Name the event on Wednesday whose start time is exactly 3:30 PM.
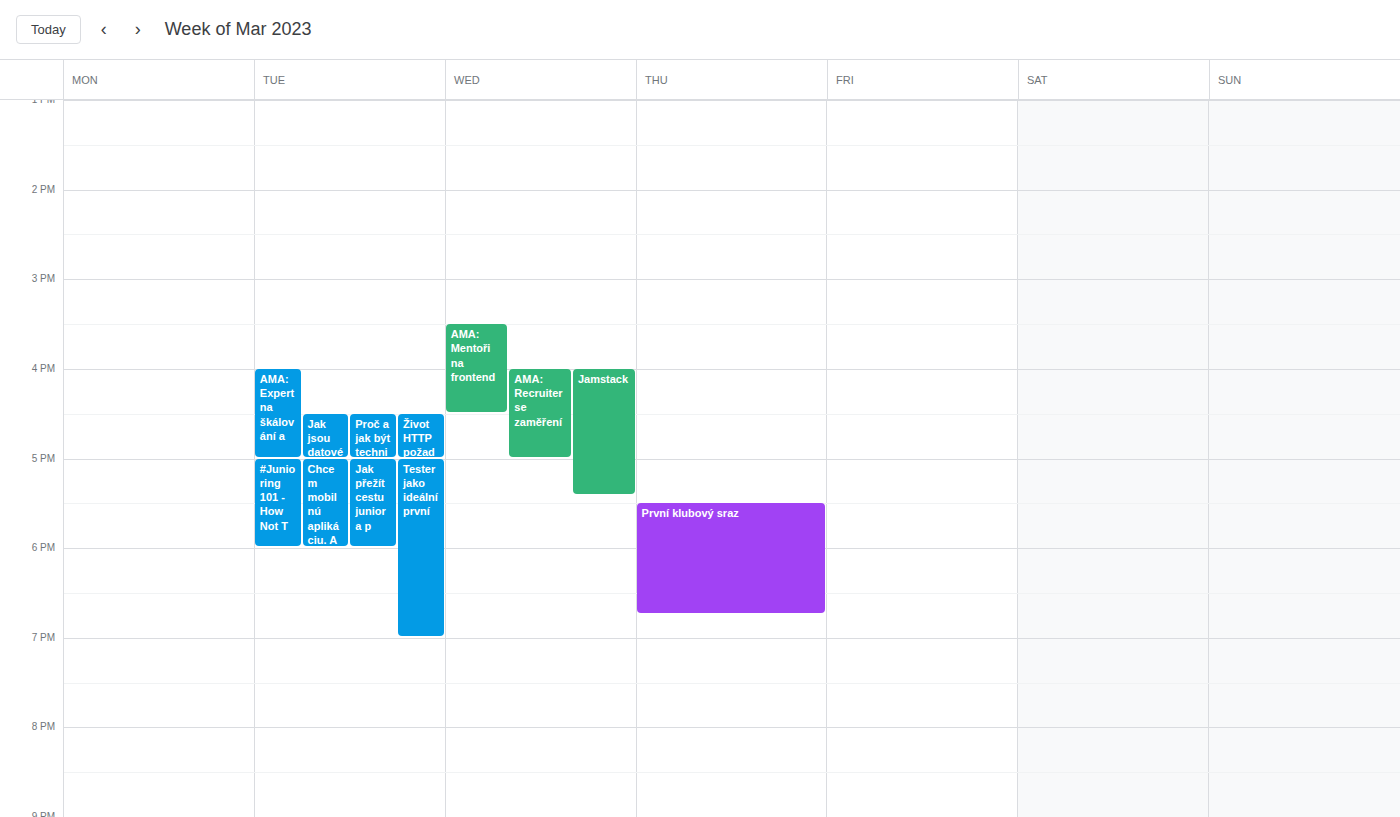
"AMA: Mentoři na frontend"